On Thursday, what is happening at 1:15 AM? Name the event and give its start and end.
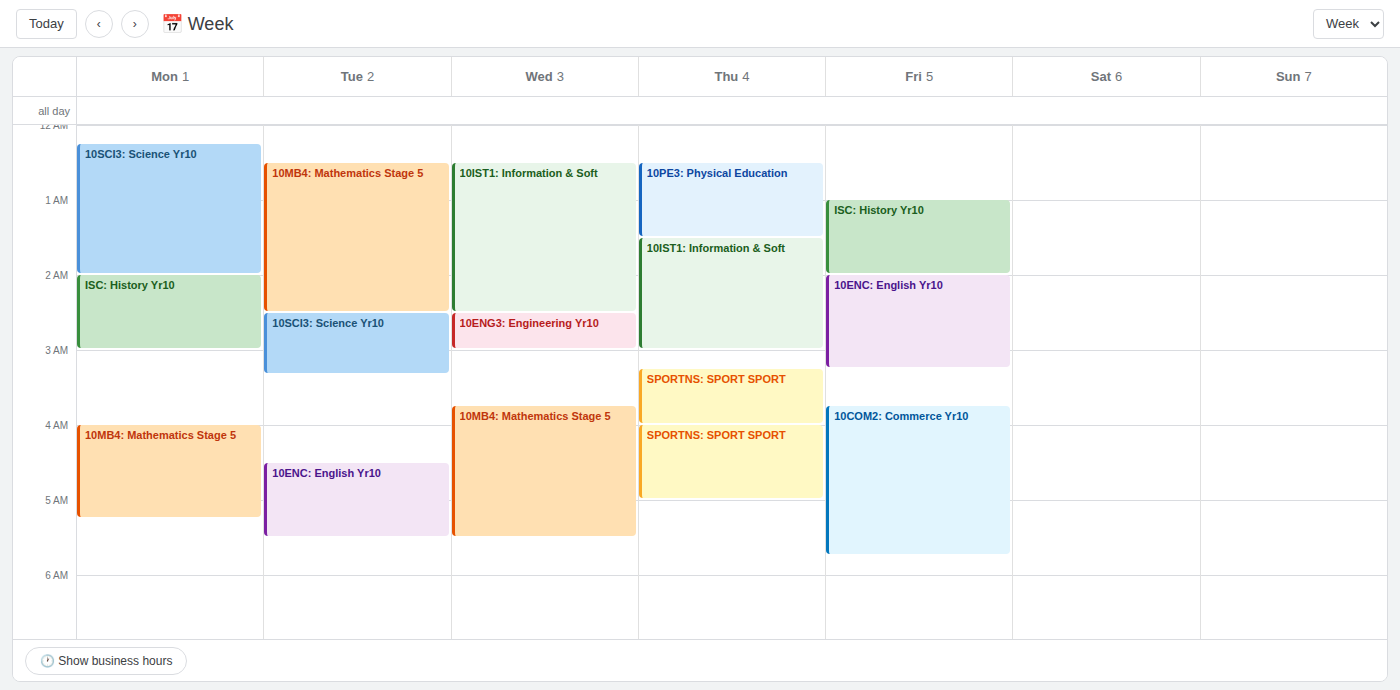
"10PE3: Physical Education", 12:30 AM to 1:30 AM